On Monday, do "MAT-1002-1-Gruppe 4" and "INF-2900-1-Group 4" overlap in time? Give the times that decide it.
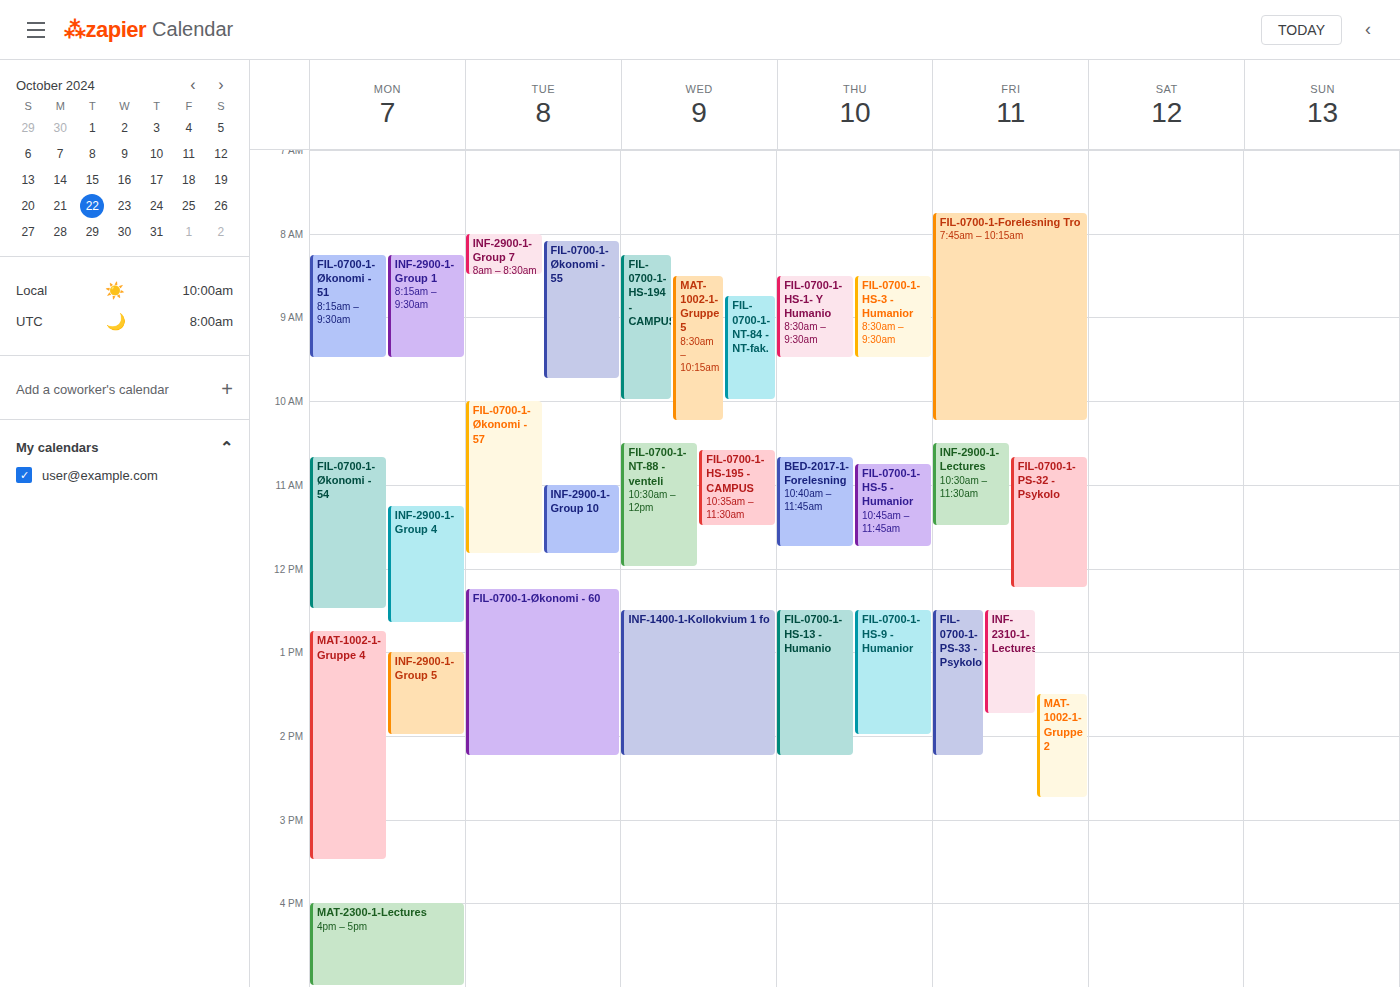
"INF-2900-1-Group 4" ends at 12:40 PM and "MAT-1002-1-Gruppe 4" starts at 12:45 PM -- no overlap.